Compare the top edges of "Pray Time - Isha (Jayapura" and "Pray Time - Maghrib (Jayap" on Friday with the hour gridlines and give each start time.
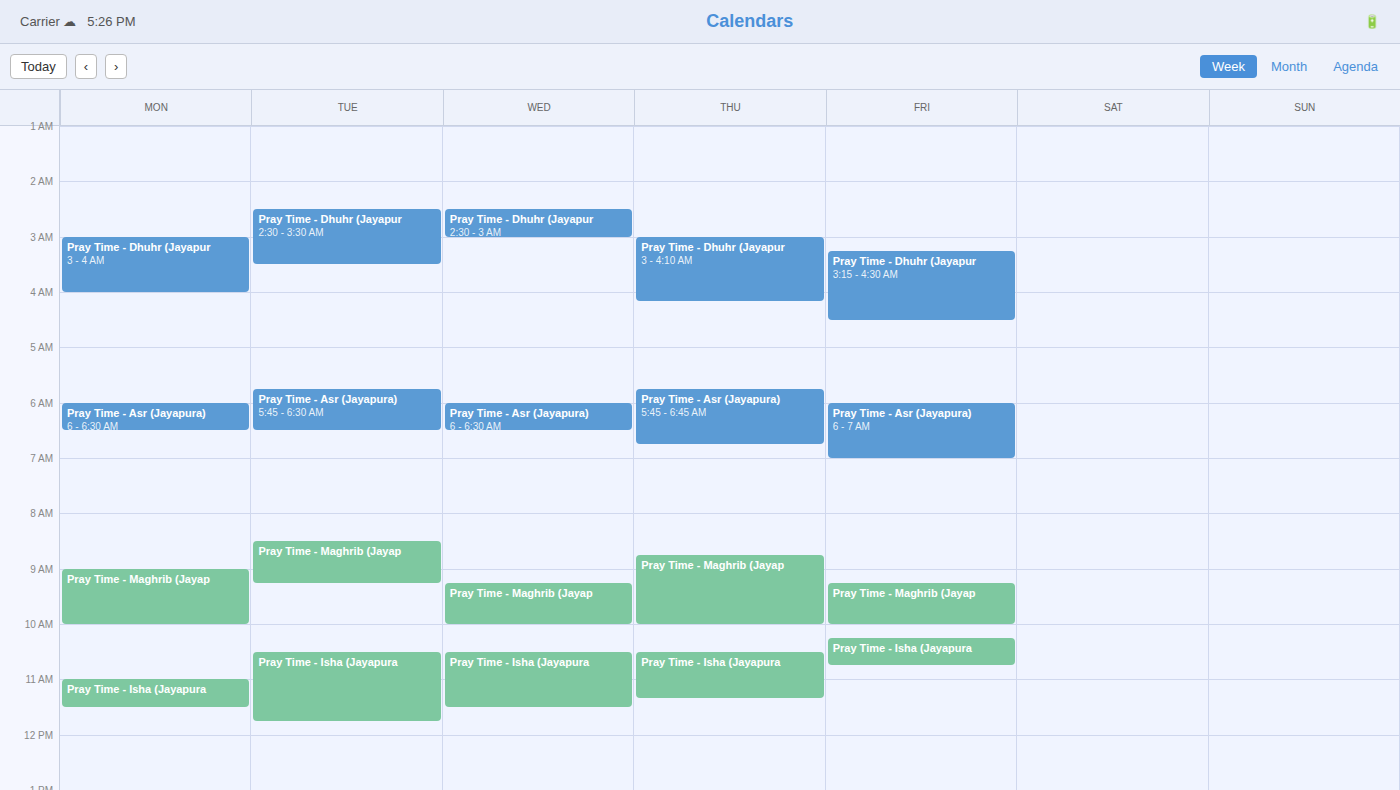
"Pray Time - Isha (Jayapura": 10:15 AM, neither: a quarter of the way from the 10 AM line to the 11 AM line. "Pray Time - Maghrib (Jayap": 9:15 AM, neither: a quarter of the way from the 9 AM line to the 10 AM line.